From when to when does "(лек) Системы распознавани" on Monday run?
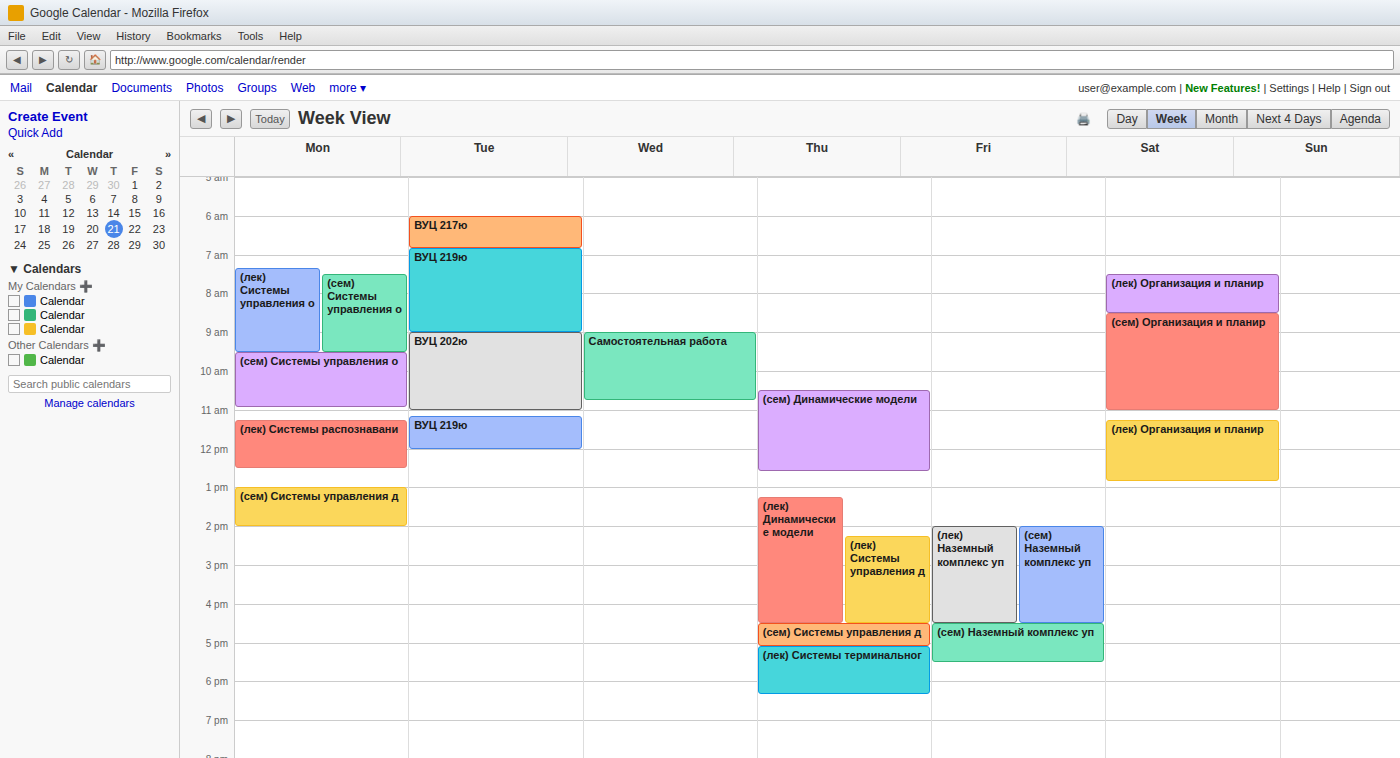
11:15 AM to 12:30 PM